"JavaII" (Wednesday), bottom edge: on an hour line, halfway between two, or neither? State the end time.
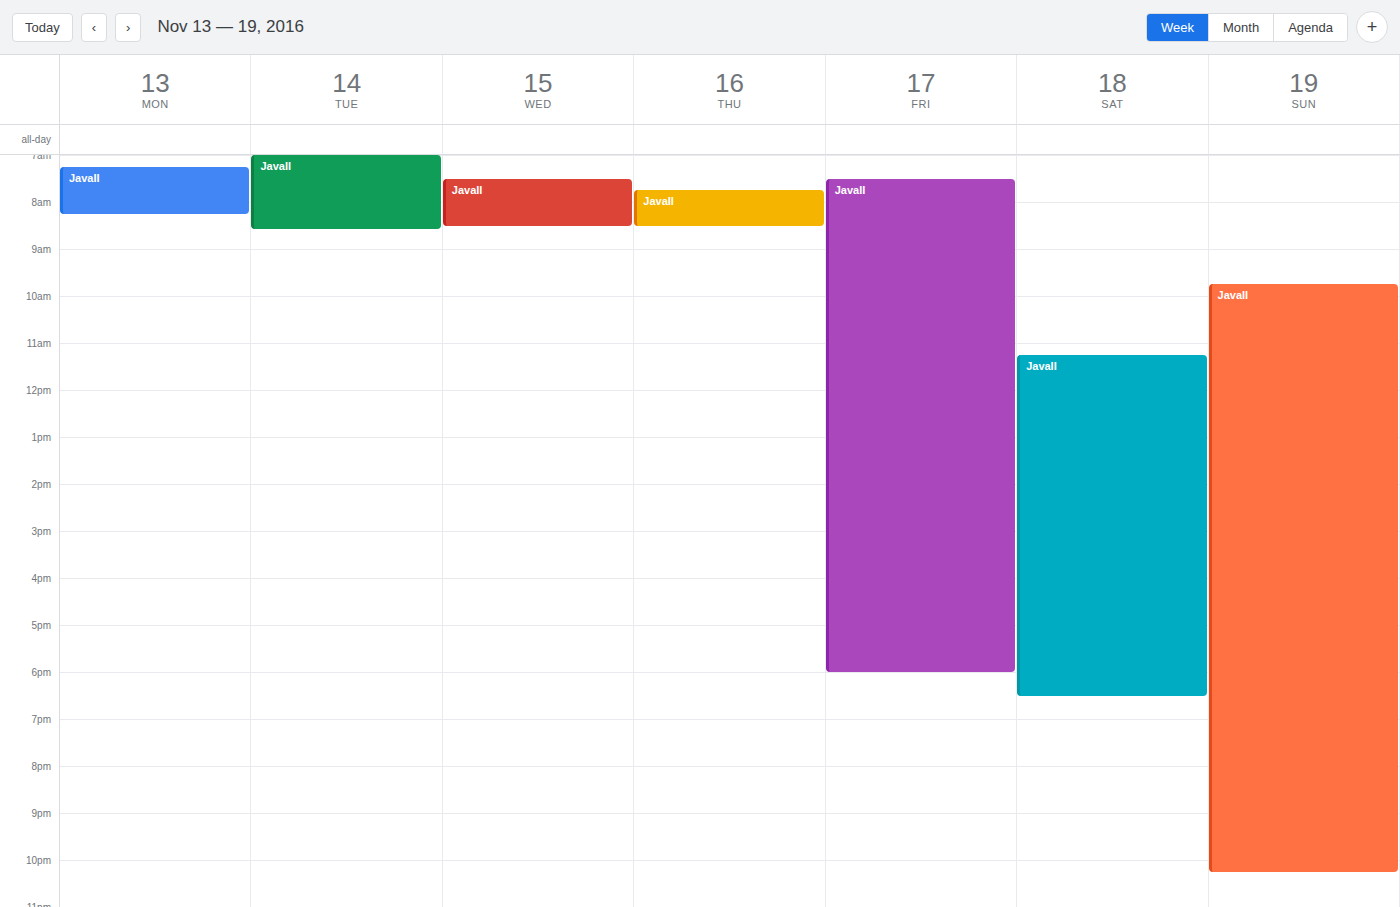
8:30 AM -- halfway between the 8 AM and 9 AM lines.